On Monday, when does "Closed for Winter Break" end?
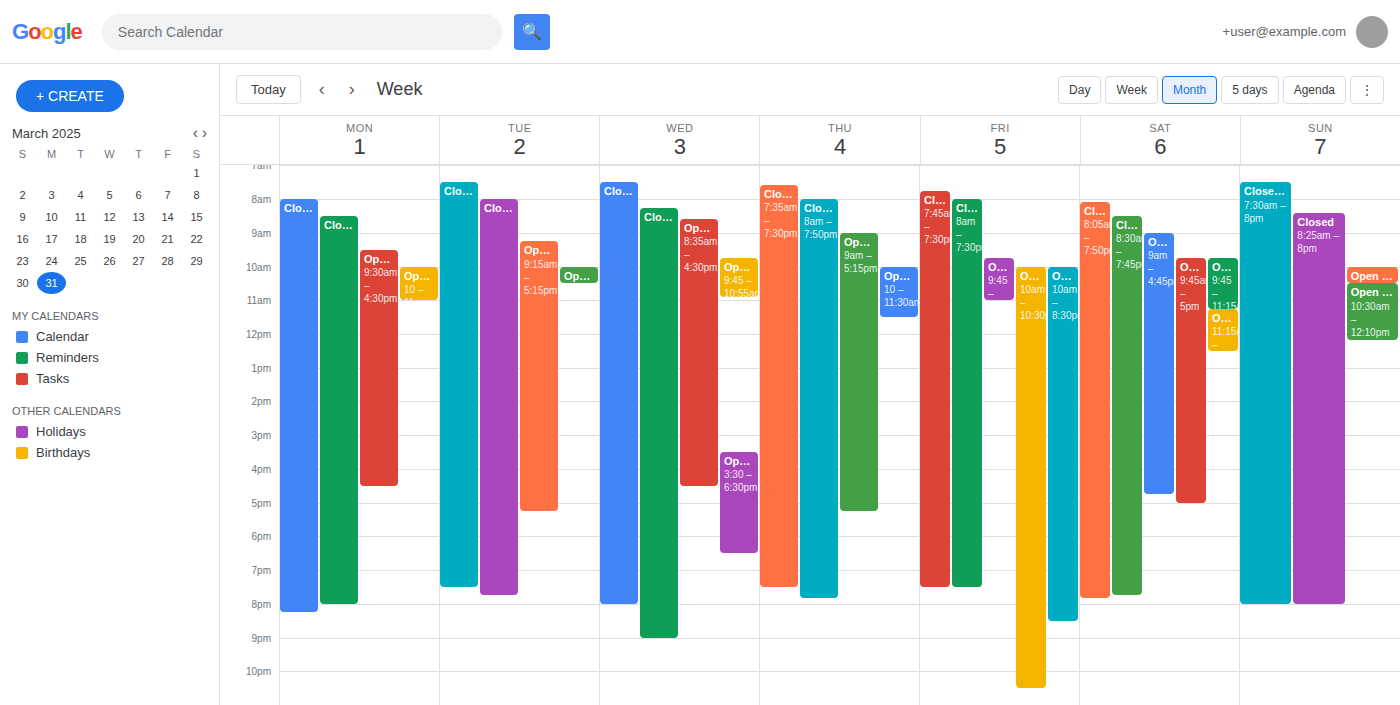
20:00